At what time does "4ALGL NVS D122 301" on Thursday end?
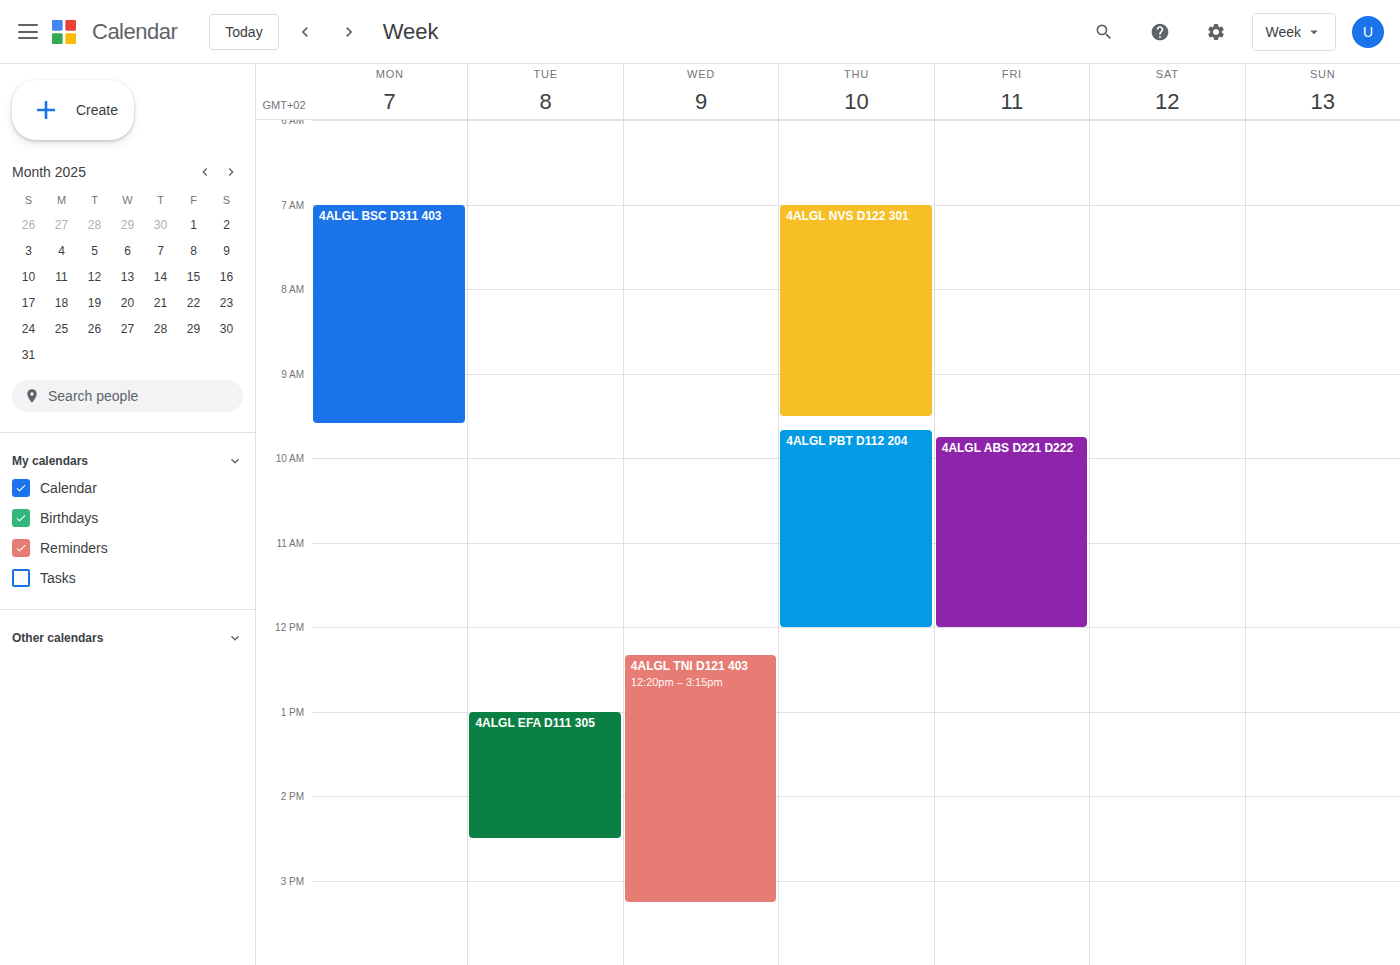
9:30 AM